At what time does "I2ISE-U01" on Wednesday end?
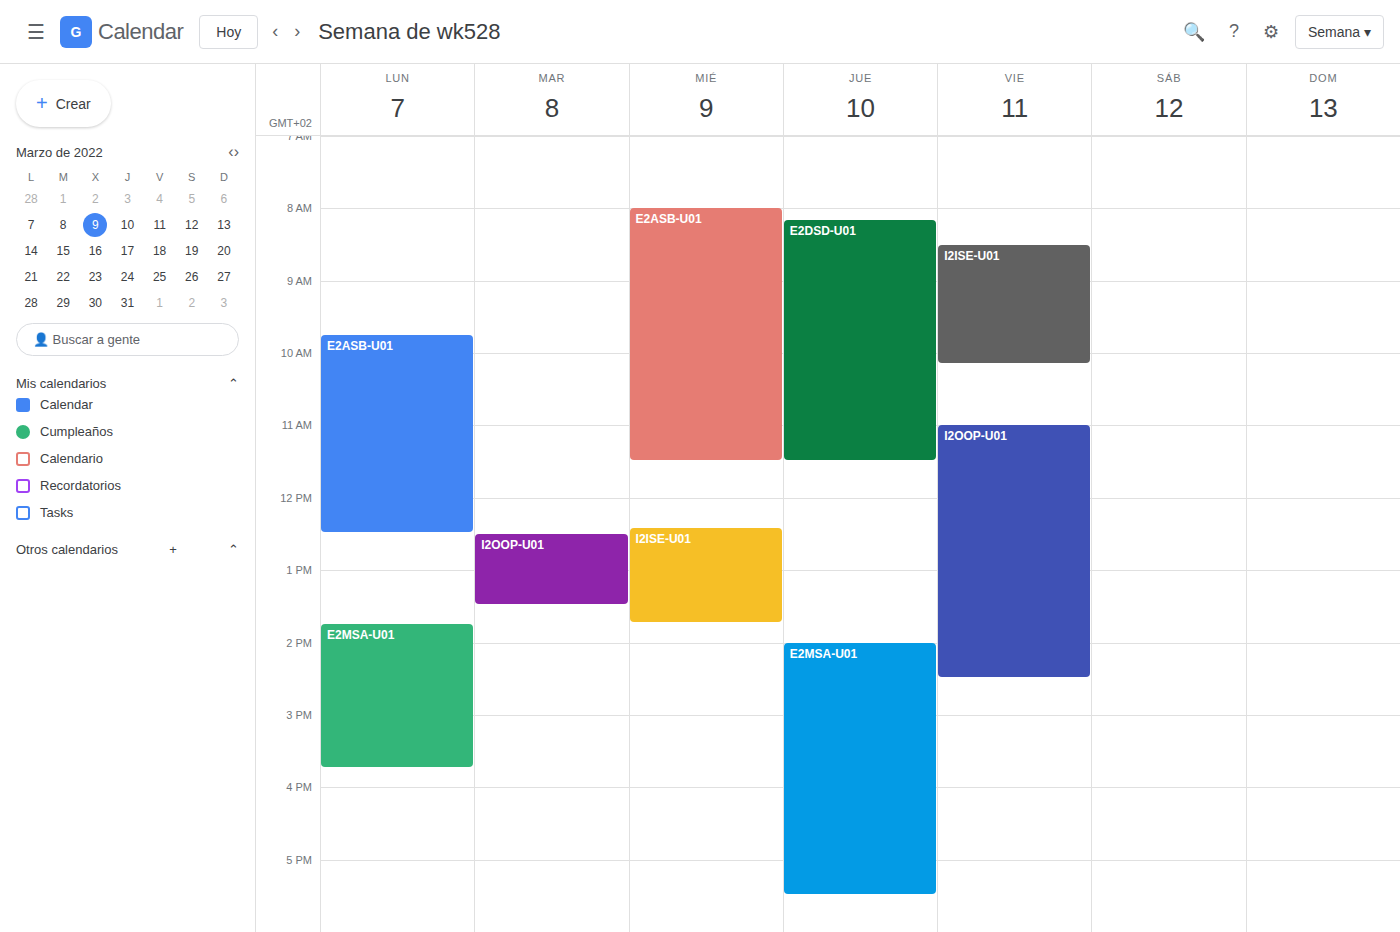
13:45